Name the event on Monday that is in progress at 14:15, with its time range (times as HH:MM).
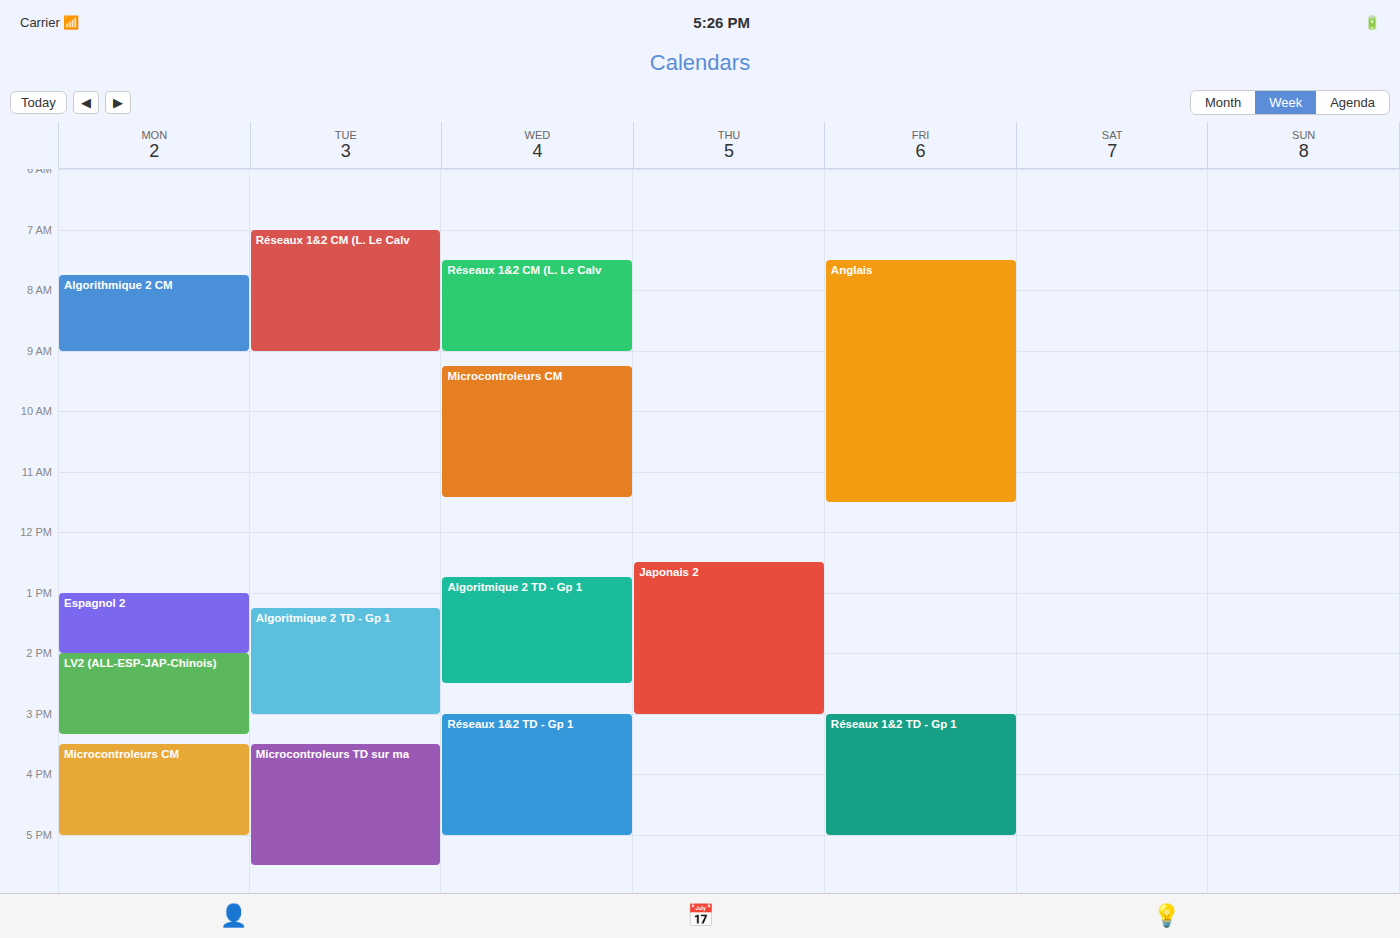
"LV2 (ALL-ESP-JAP-Chinois)", 14:00 to 15:20